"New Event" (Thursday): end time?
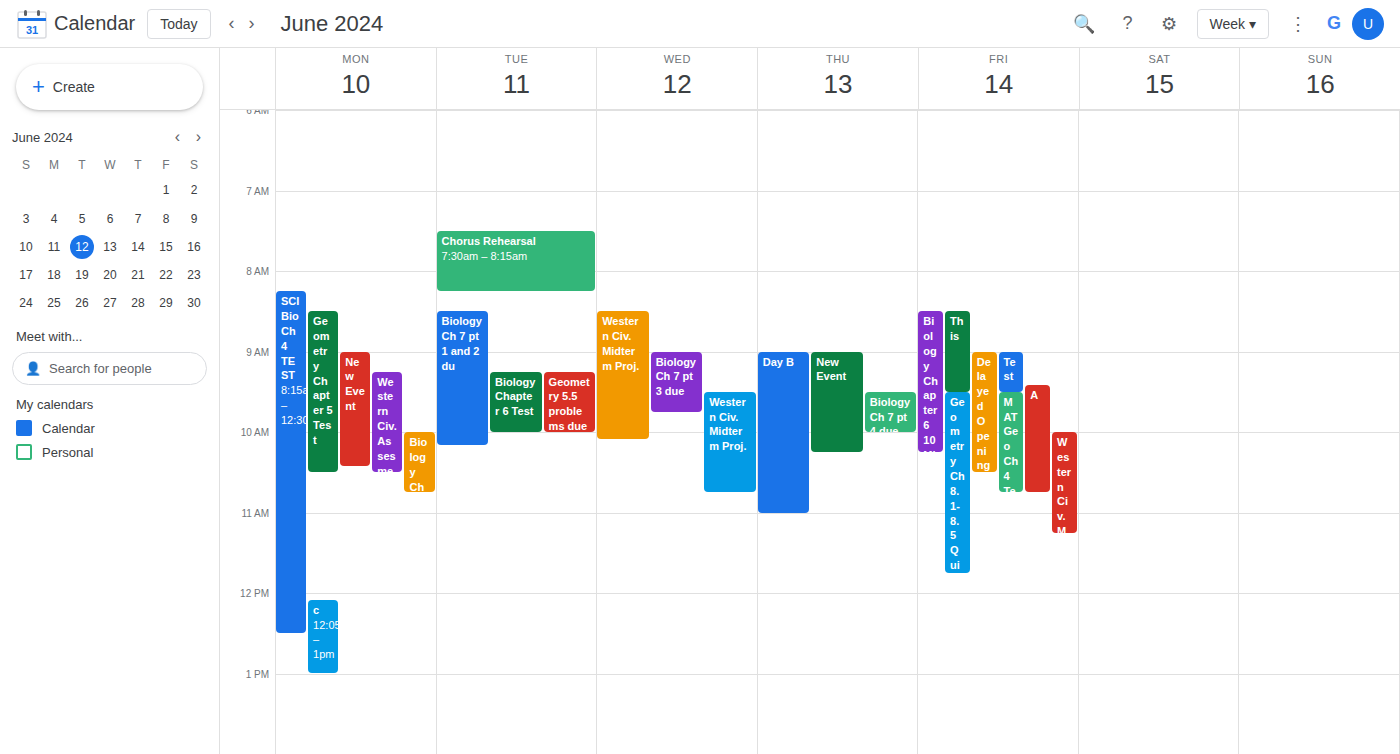
10:15 AM